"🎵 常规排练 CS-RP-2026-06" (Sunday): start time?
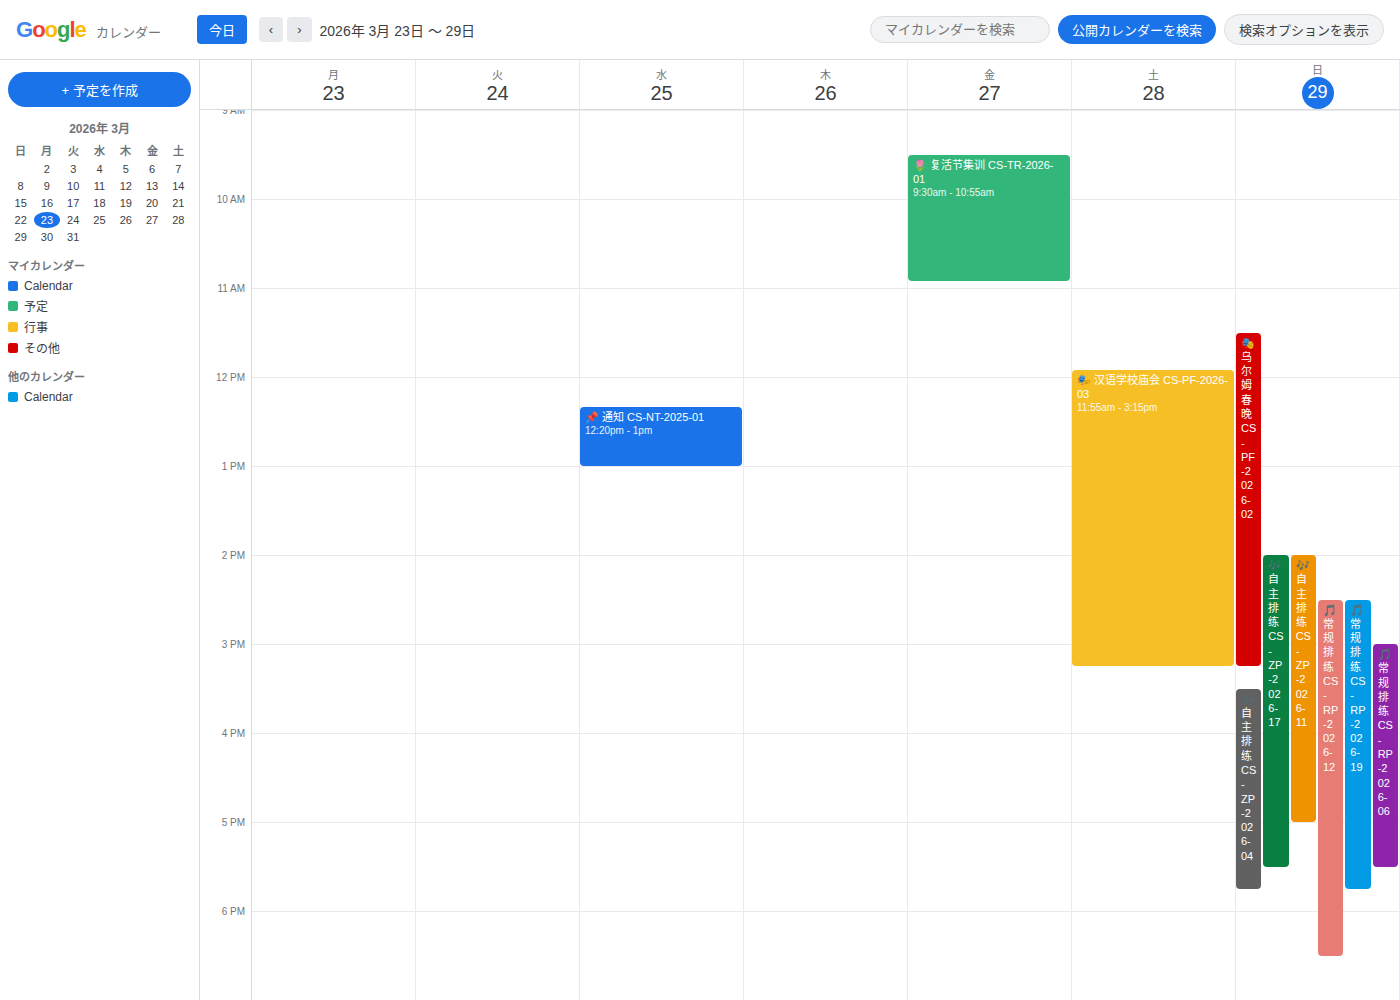
3:00 PM